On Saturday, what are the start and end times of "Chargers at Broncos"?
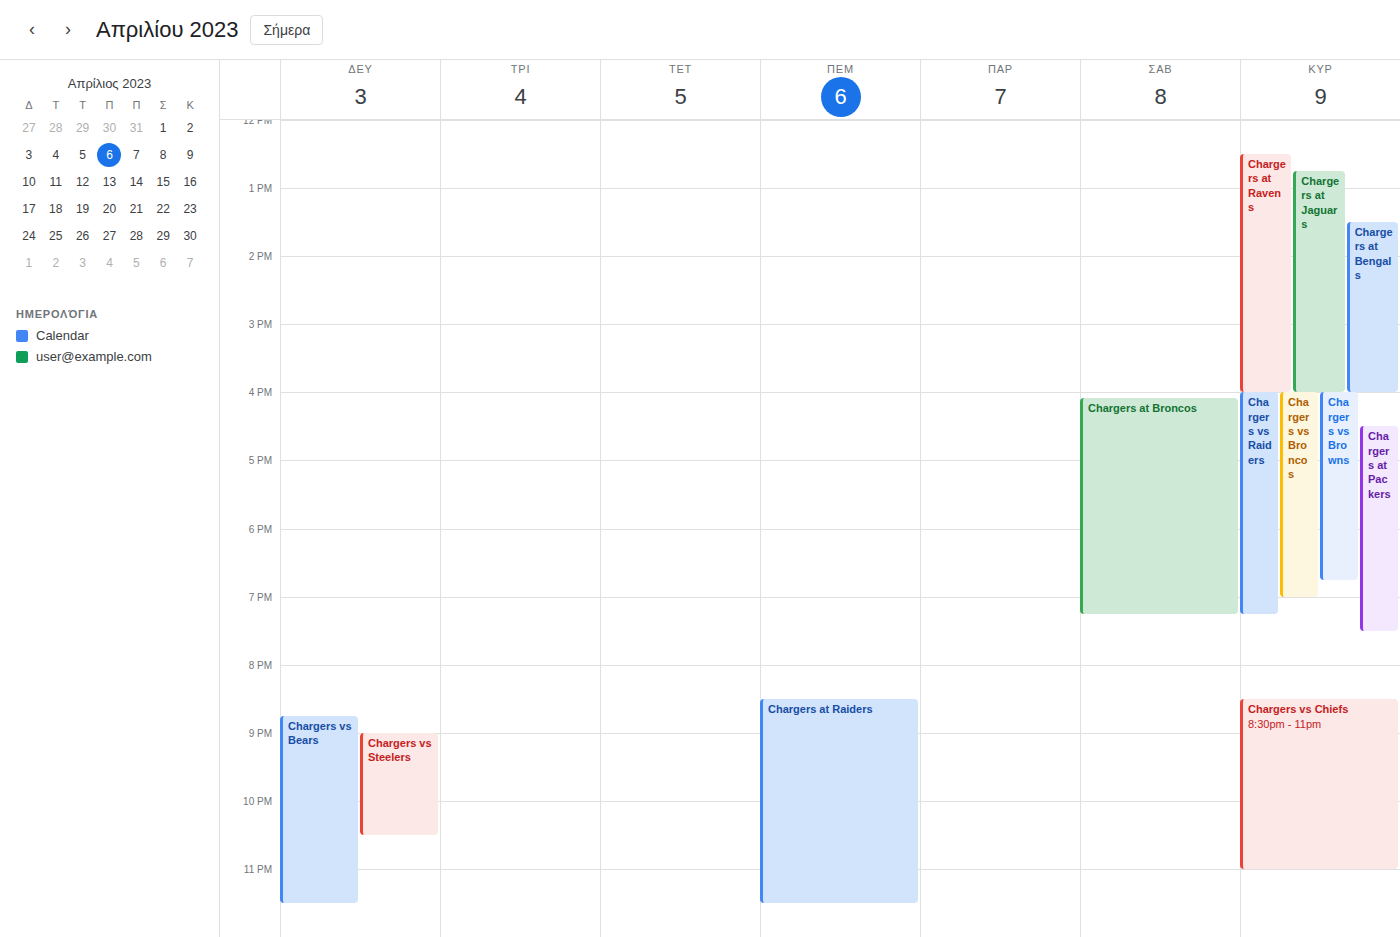
16:05 to 19:15